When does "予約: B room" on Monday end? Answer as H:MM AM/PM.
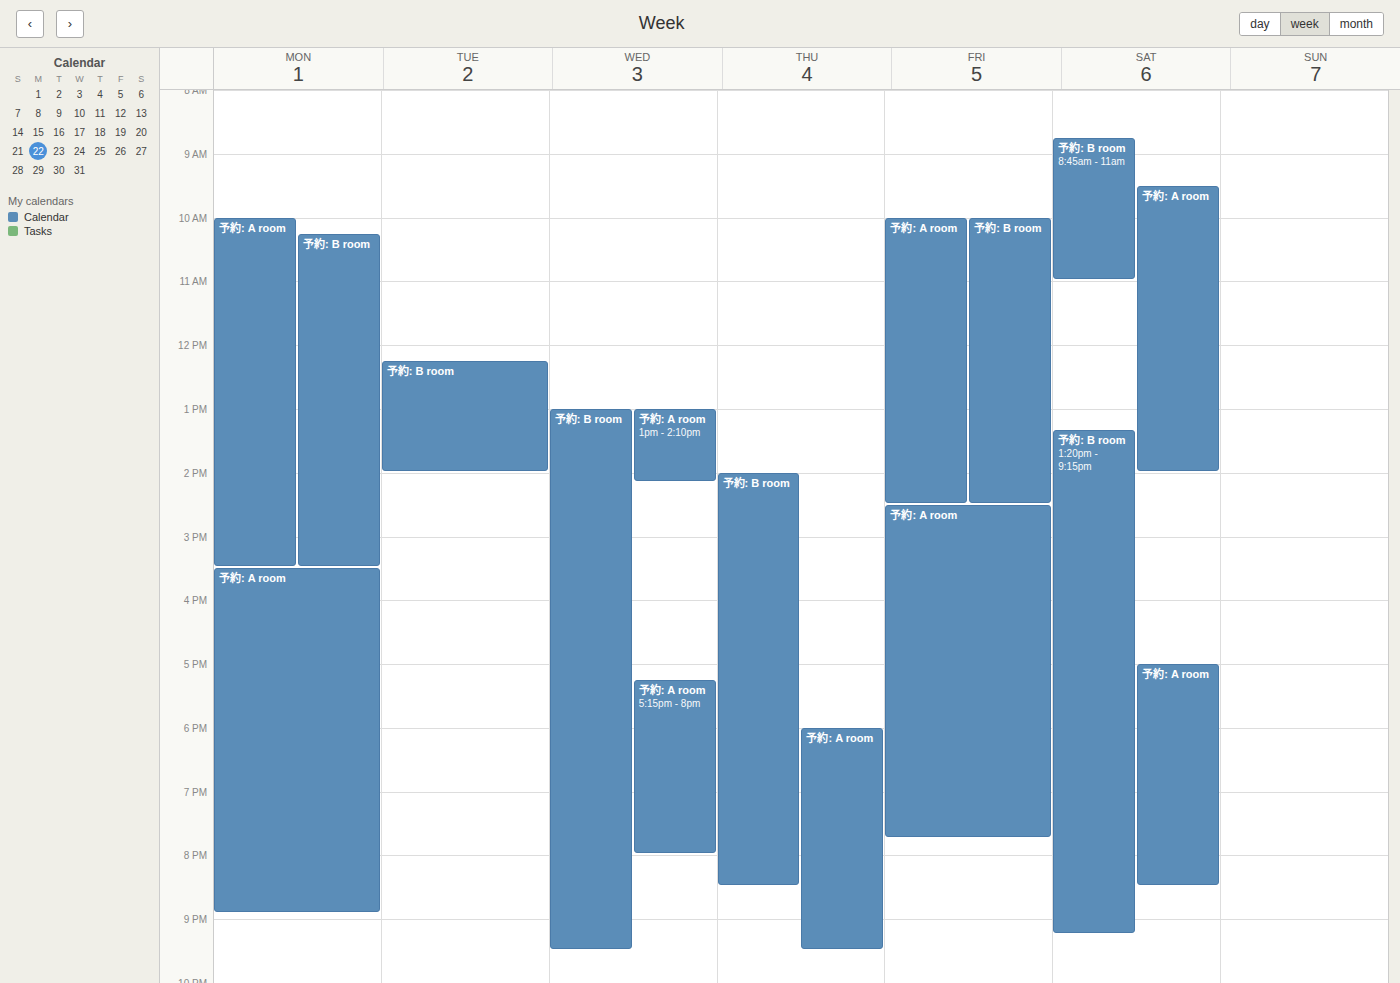
3:30 PM